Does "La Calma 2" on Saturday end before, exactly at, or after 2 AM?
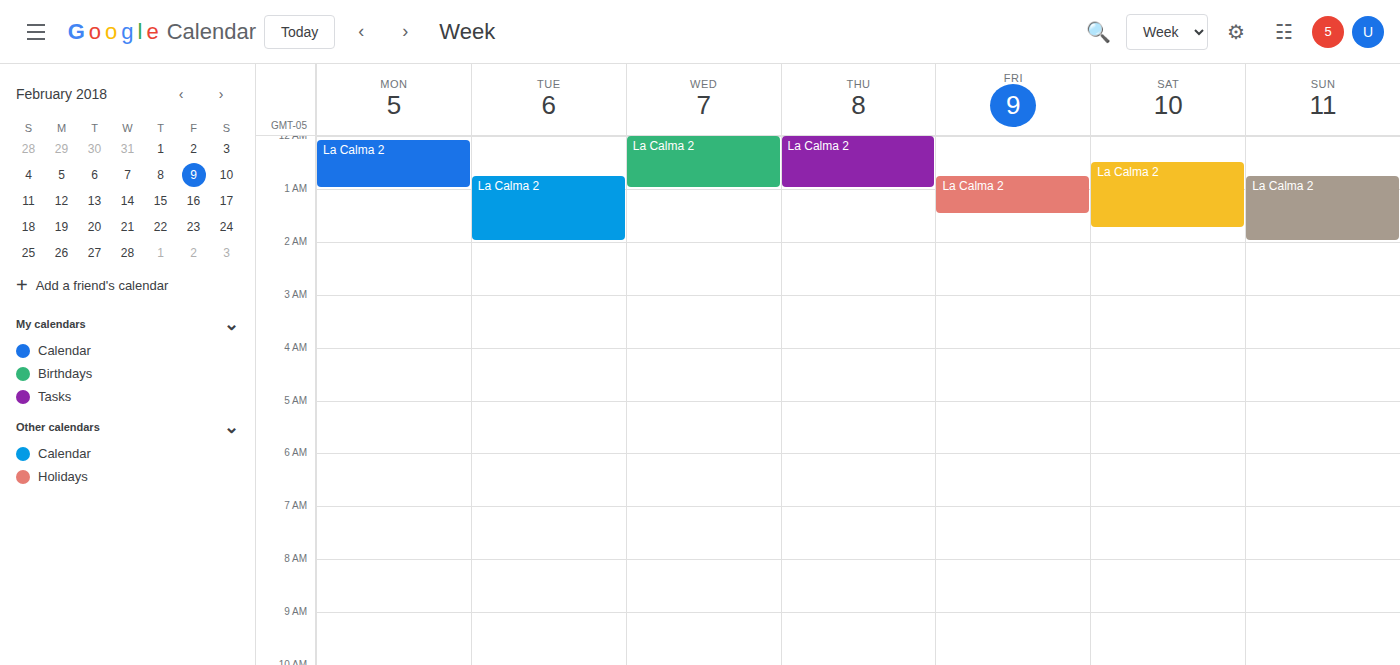
1:45 AM -- before 2 AM, 15 minutes above the 2 AM line.